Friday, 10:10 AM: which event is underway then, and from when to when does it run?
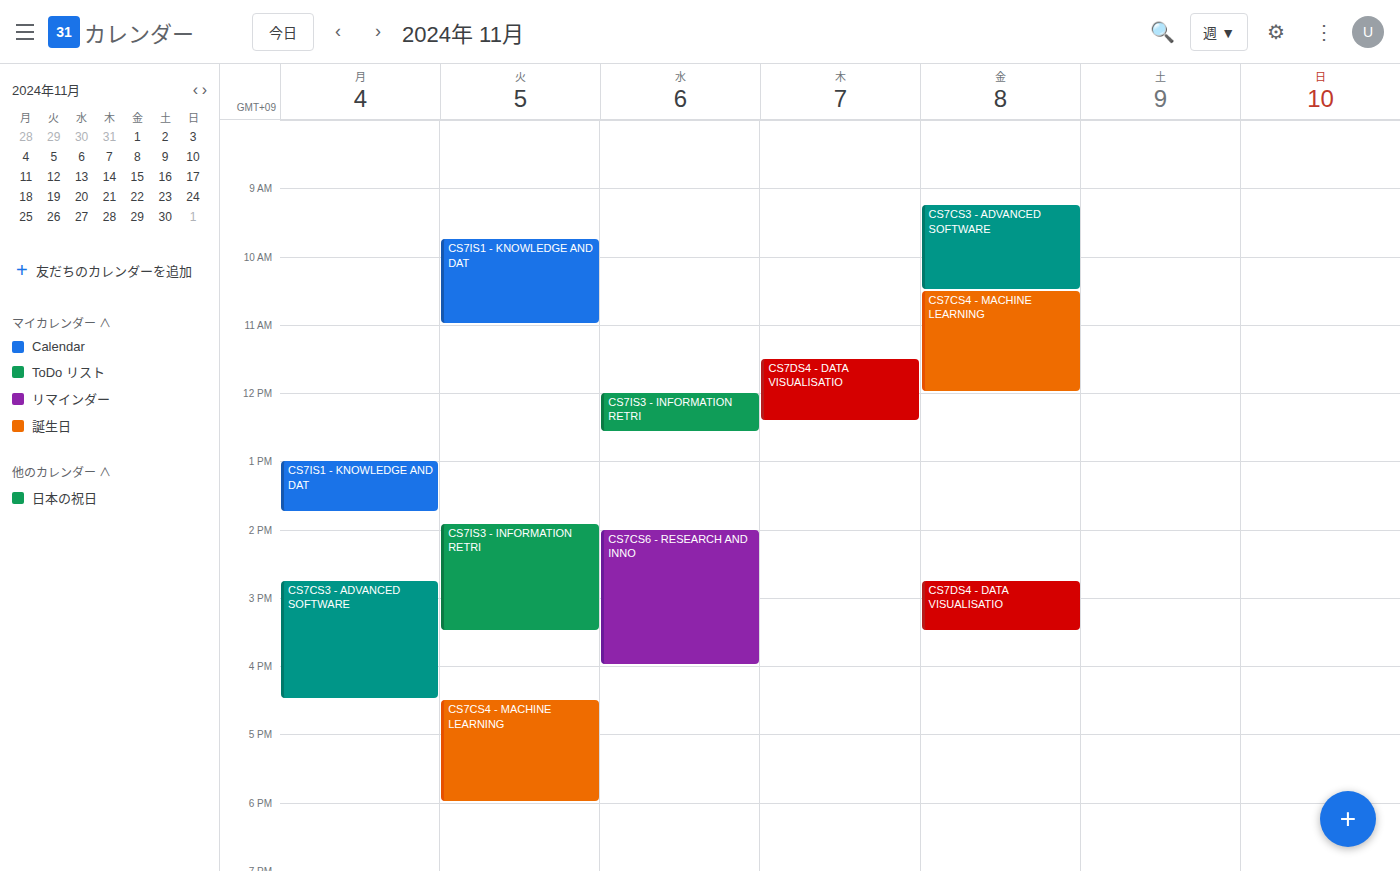
"CS7CS3 - ADVANCED SOFTWARE", 9:15 AM to 10:30 AM